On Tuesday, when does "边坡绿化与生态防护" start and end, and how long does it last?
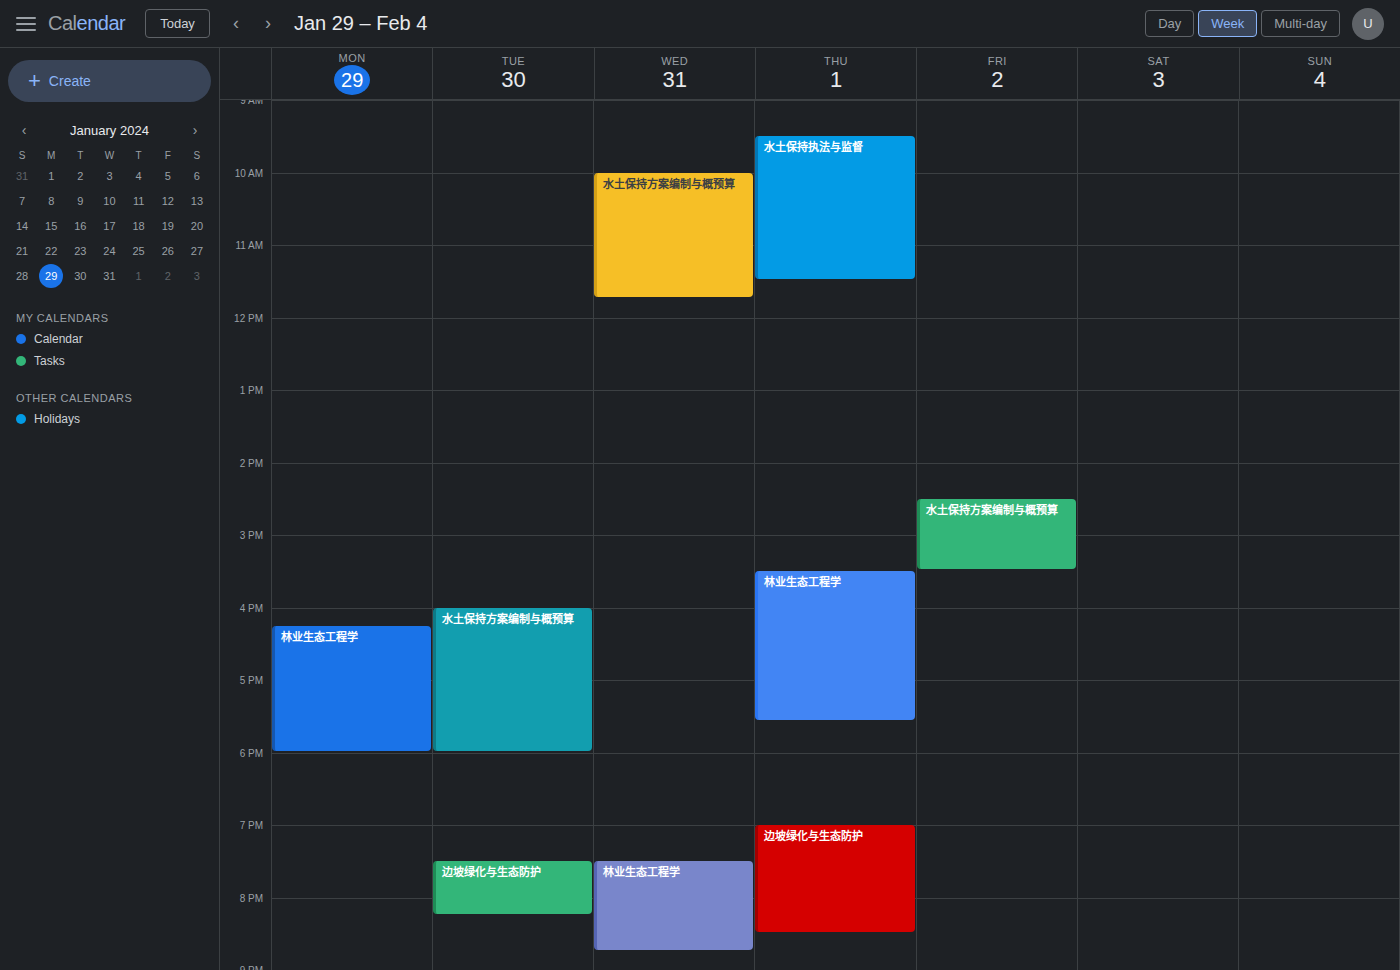
7:30 PM to 8:15 PM, 45 minutes